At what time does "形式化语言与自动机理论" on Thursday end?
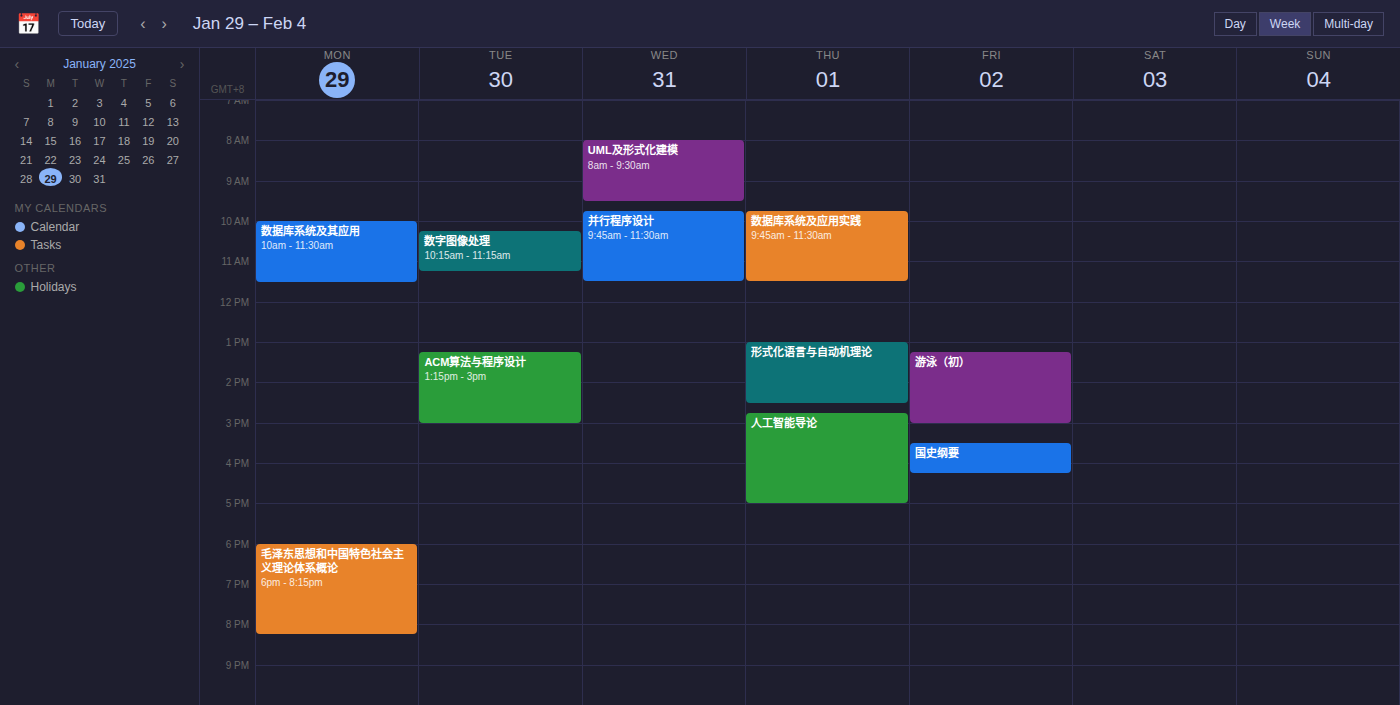
2:30 PM